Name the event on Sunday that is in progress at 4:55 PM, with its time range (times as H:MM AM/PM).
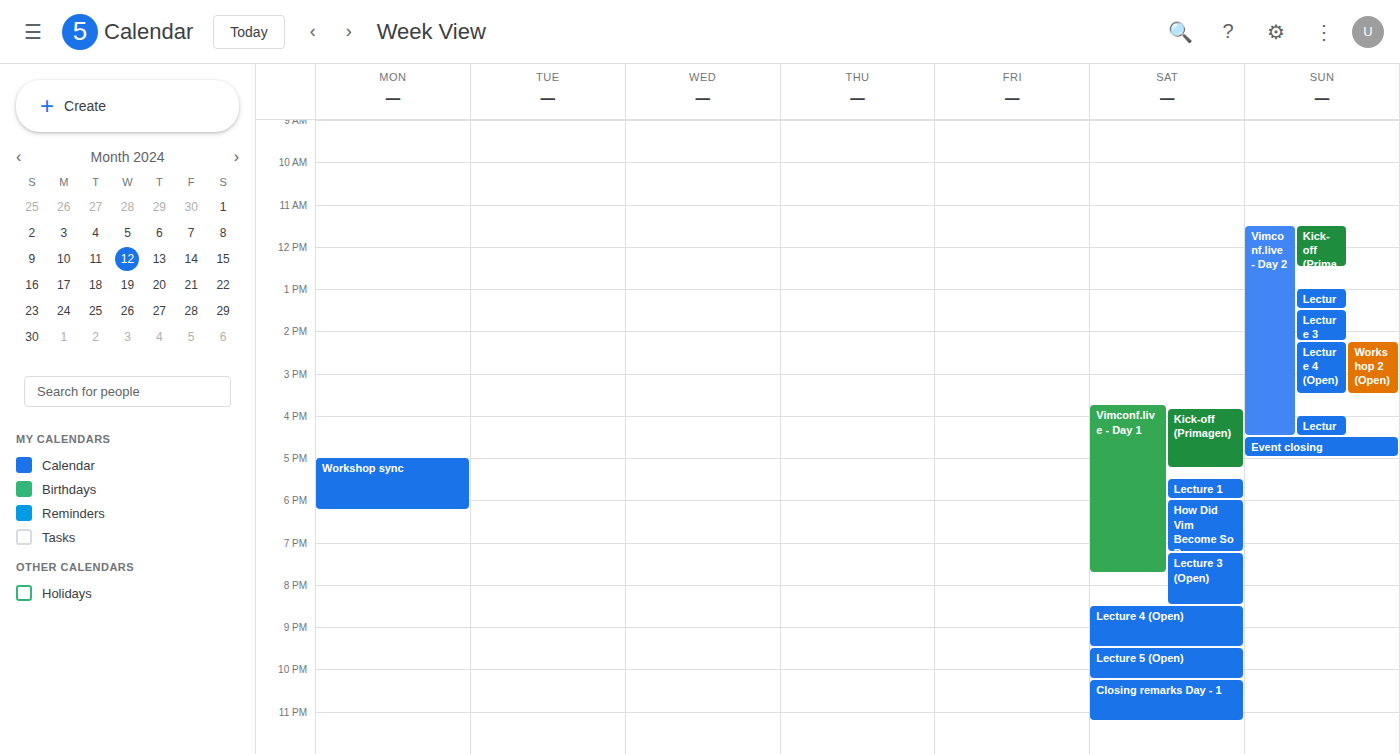
"Event closing", 4:30 PM to 5:00 PM